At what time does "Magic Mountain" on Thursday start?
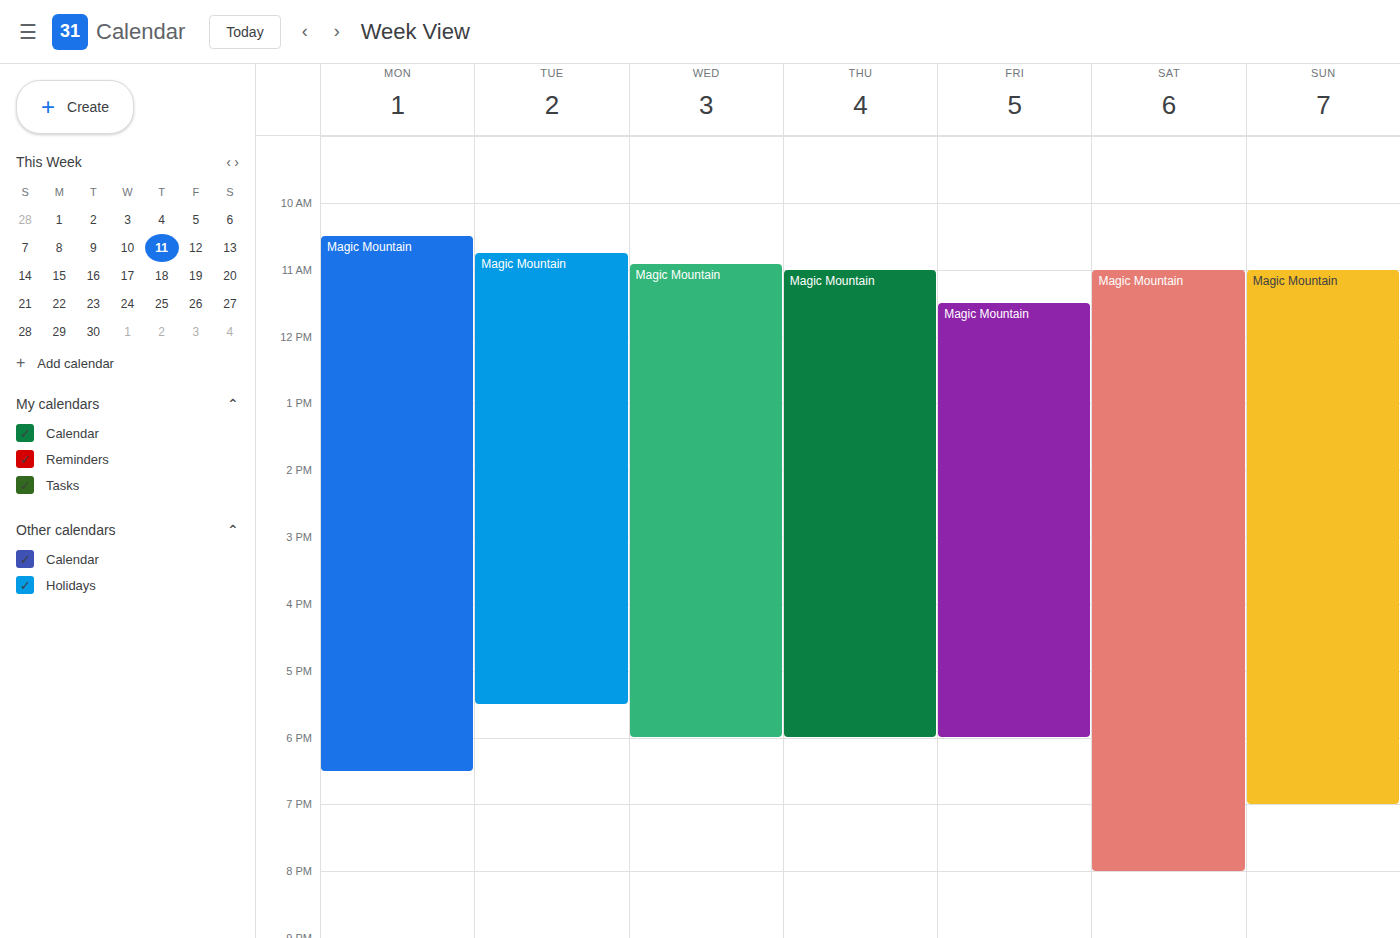
11:00 AM